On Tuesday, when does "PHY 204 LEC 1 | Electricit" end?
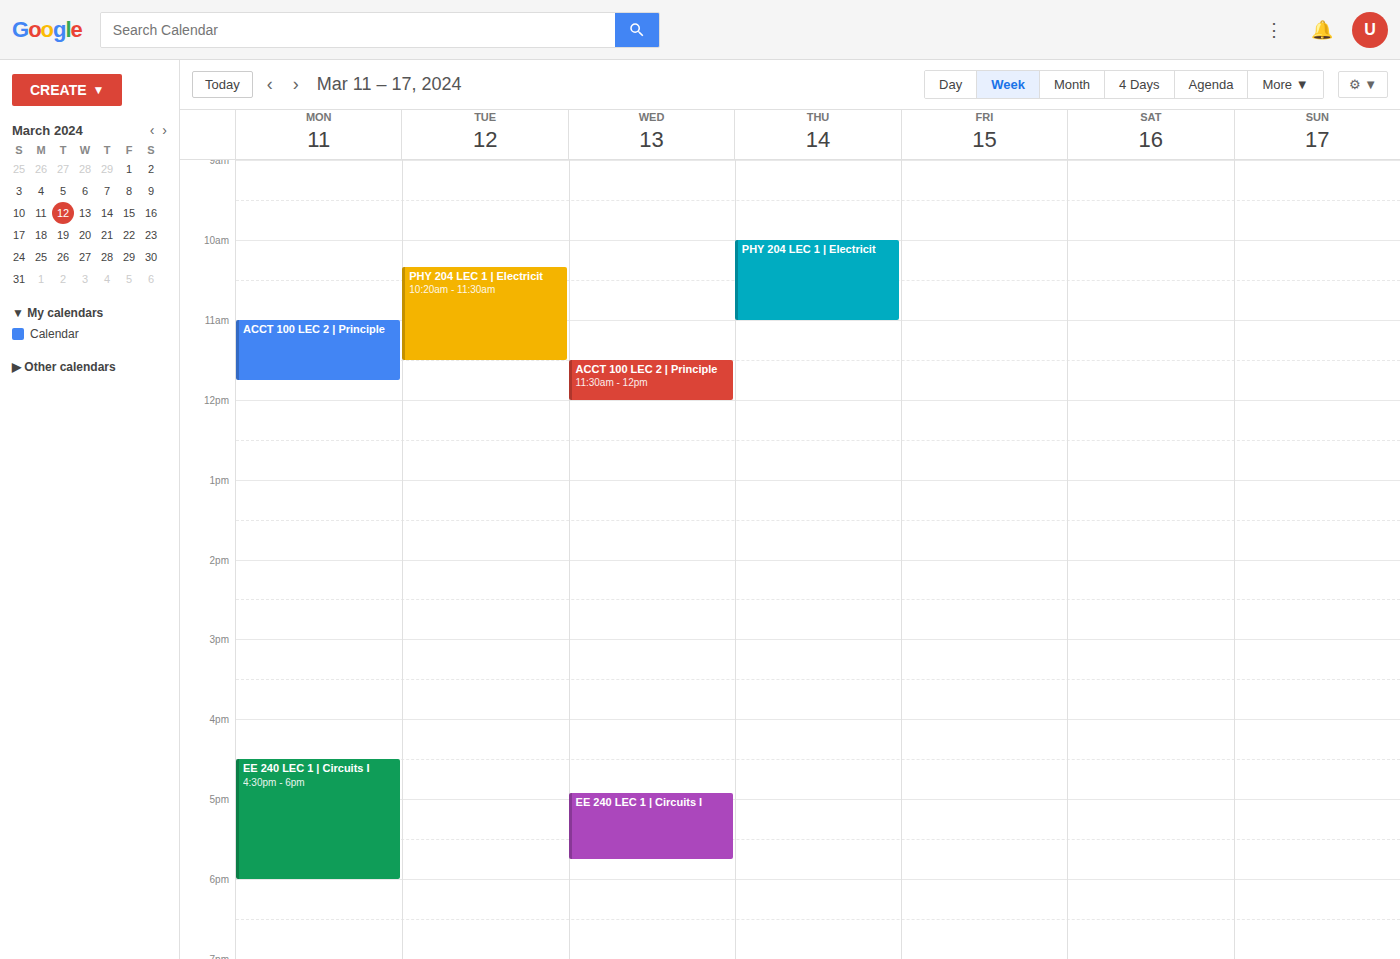
11:30 AM